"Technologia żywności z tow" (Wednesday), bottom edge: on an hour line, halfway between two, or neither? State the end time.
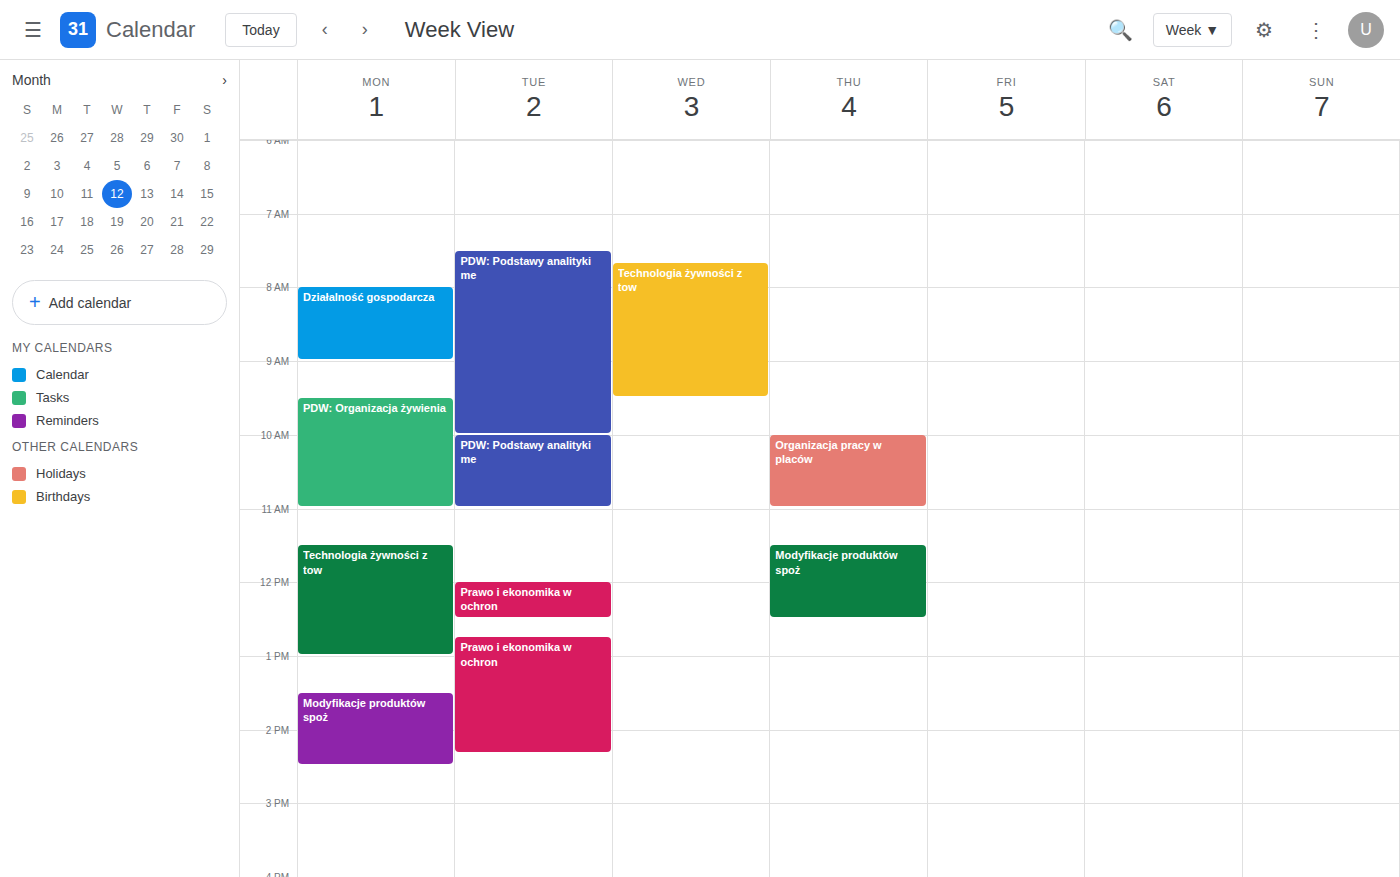
9:30 AM -- halfway between the 9 AM and 10 AM lines.